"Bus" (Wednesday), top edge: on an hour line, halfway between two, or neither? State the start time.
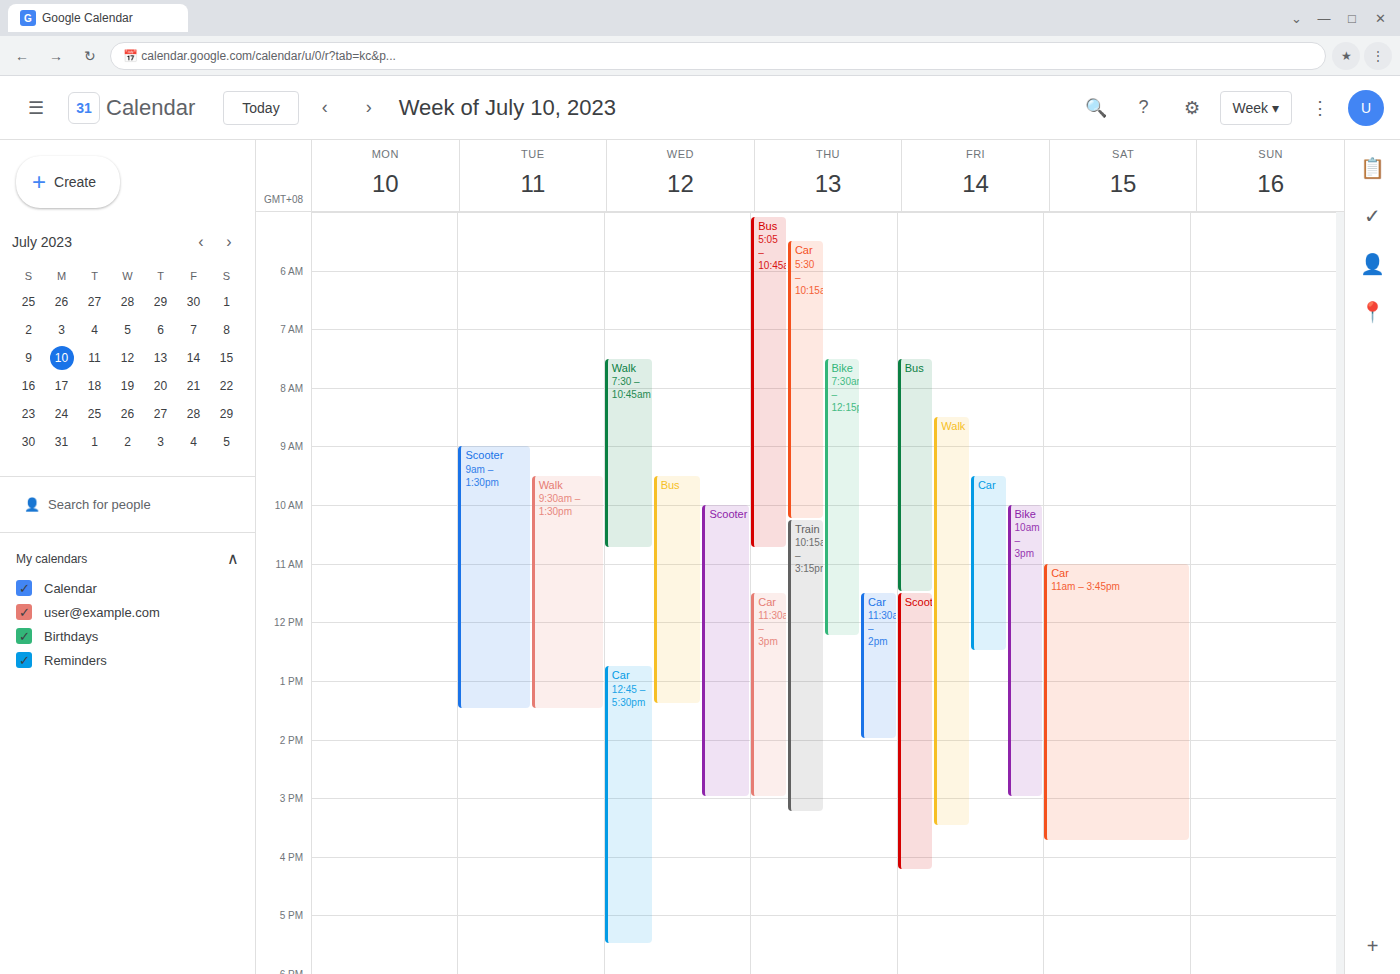
9:30 AM -- halfway between the 9 AM and 10 AM lines.